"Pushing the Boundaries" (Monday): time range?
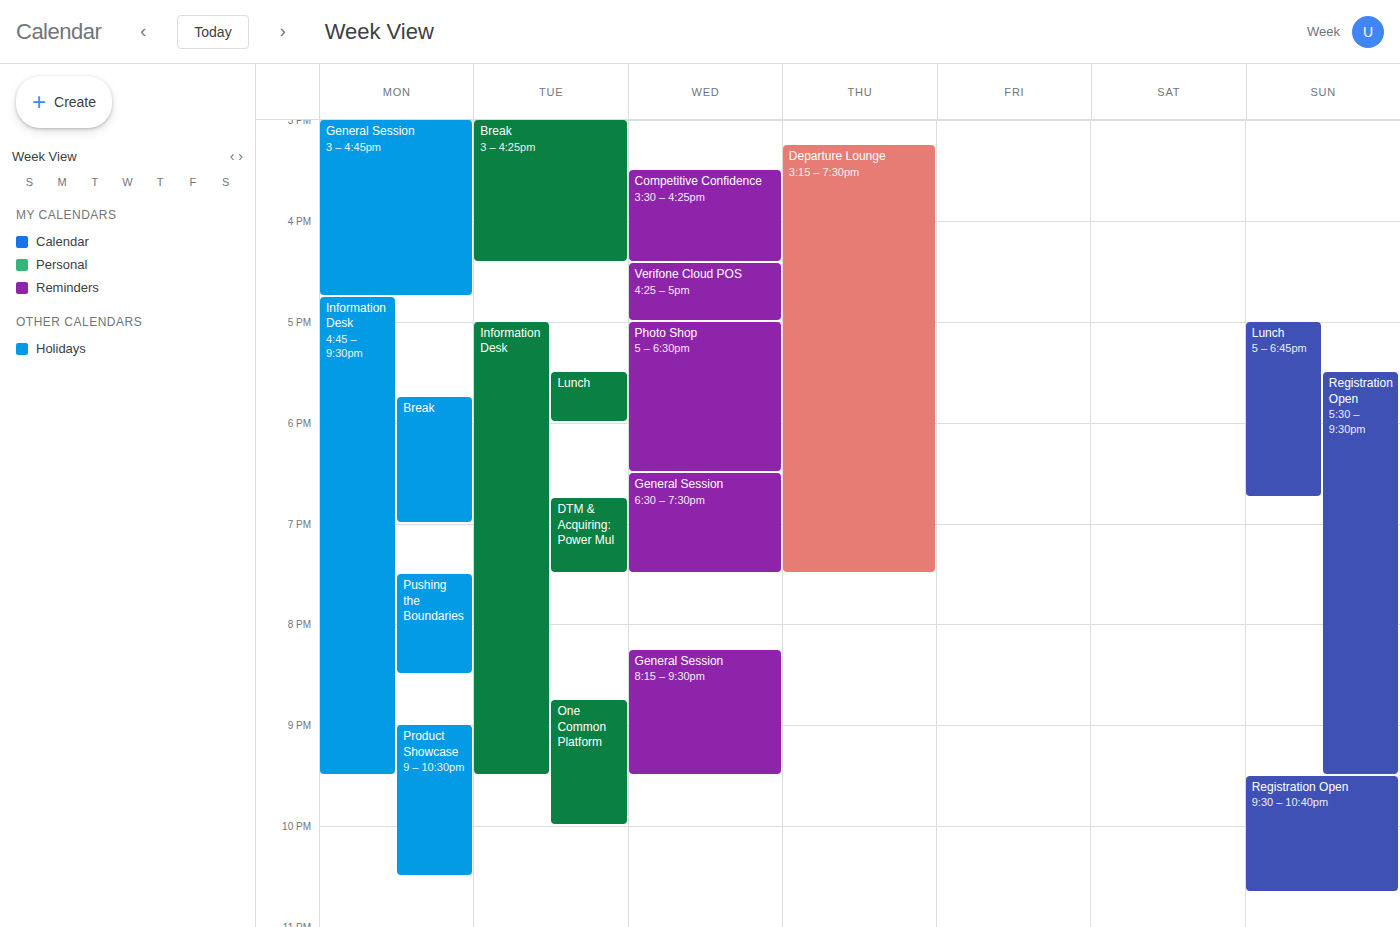
7:30 PM to 8:30 PM